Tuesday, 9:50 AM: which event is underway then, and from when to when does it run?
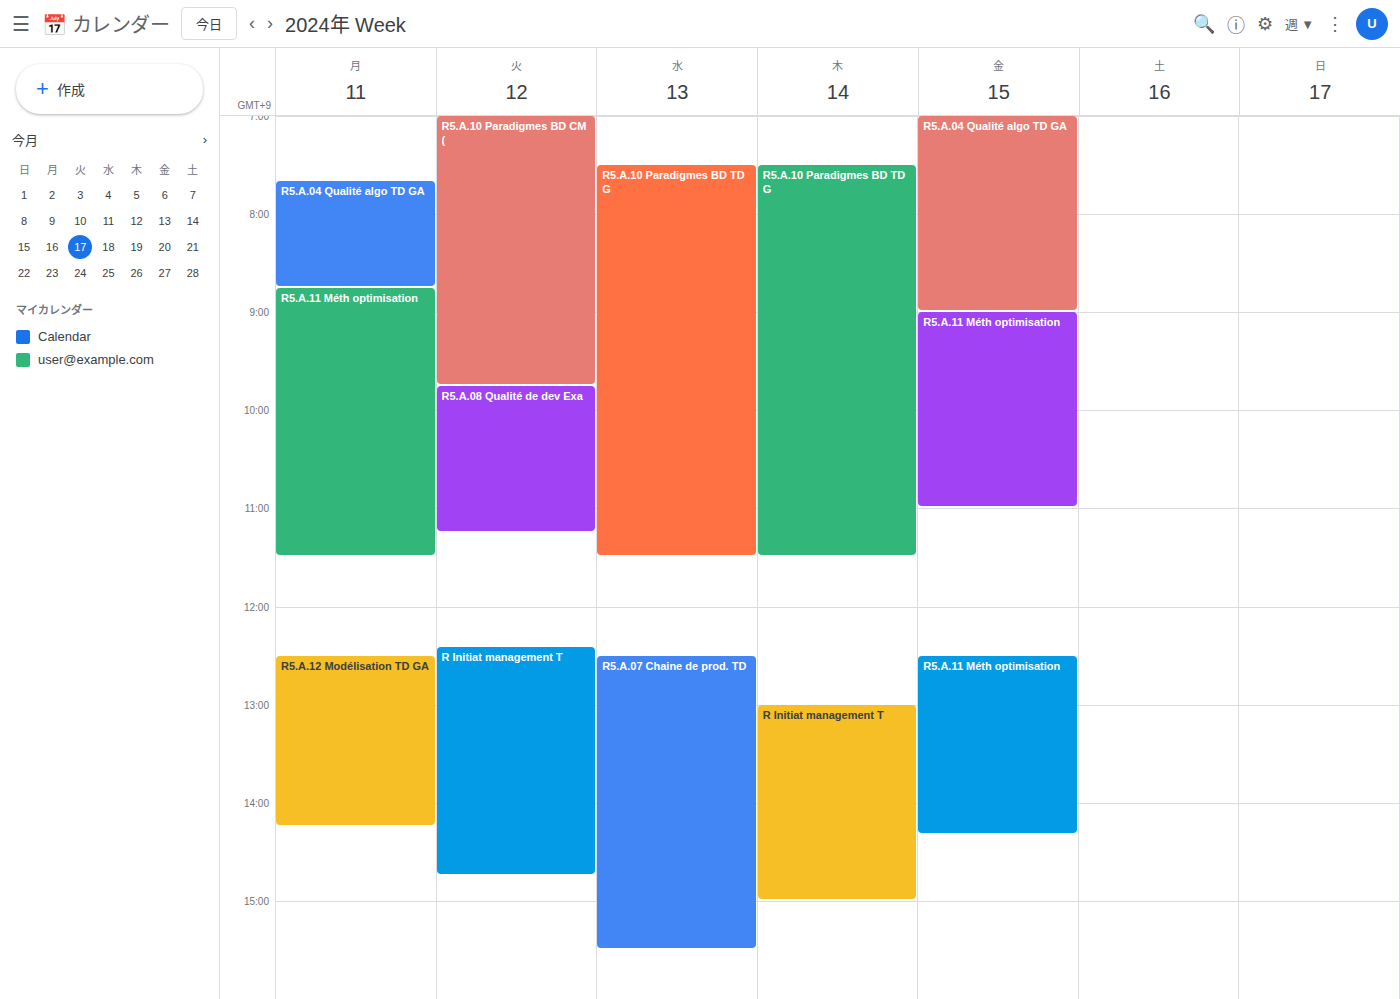
"R5.A.08 Qualité de dev Exa", 9:45 AM to 11:15 AM